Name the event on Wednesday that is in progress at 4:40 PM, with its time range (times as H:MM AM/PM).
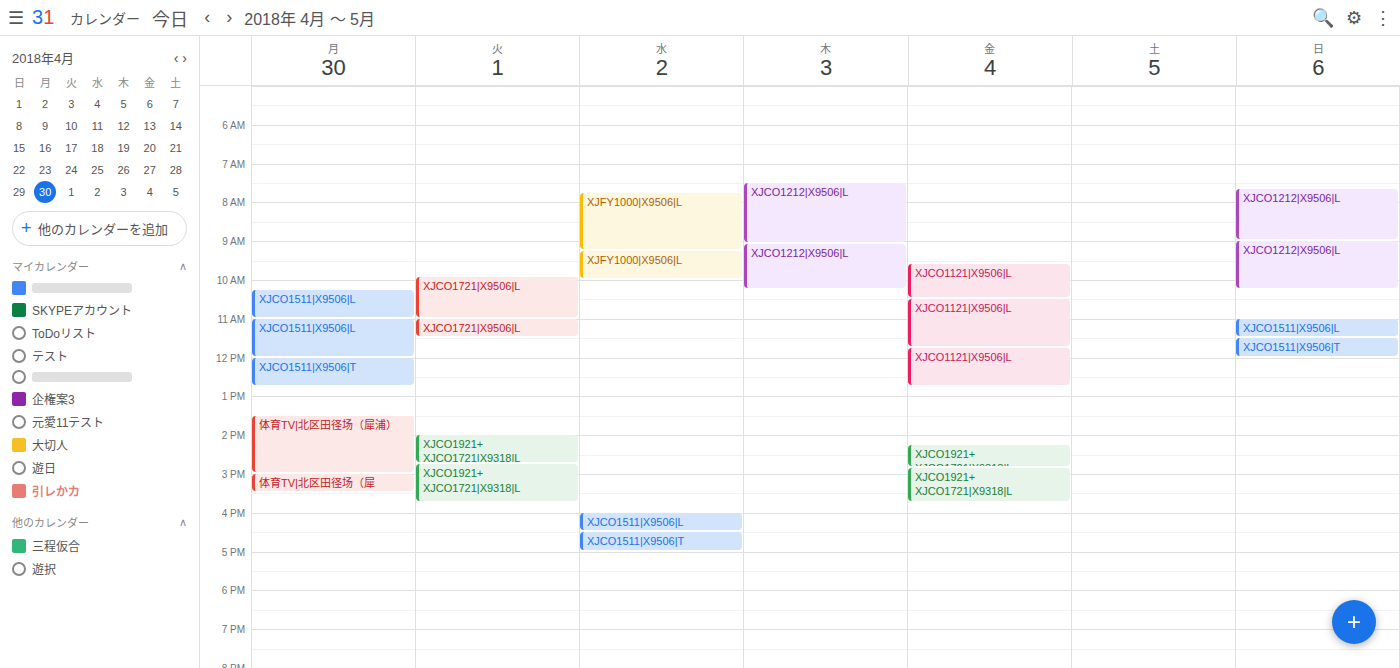
"XJCO1511|X9506|T", 4:30 PM to 5:00 PM